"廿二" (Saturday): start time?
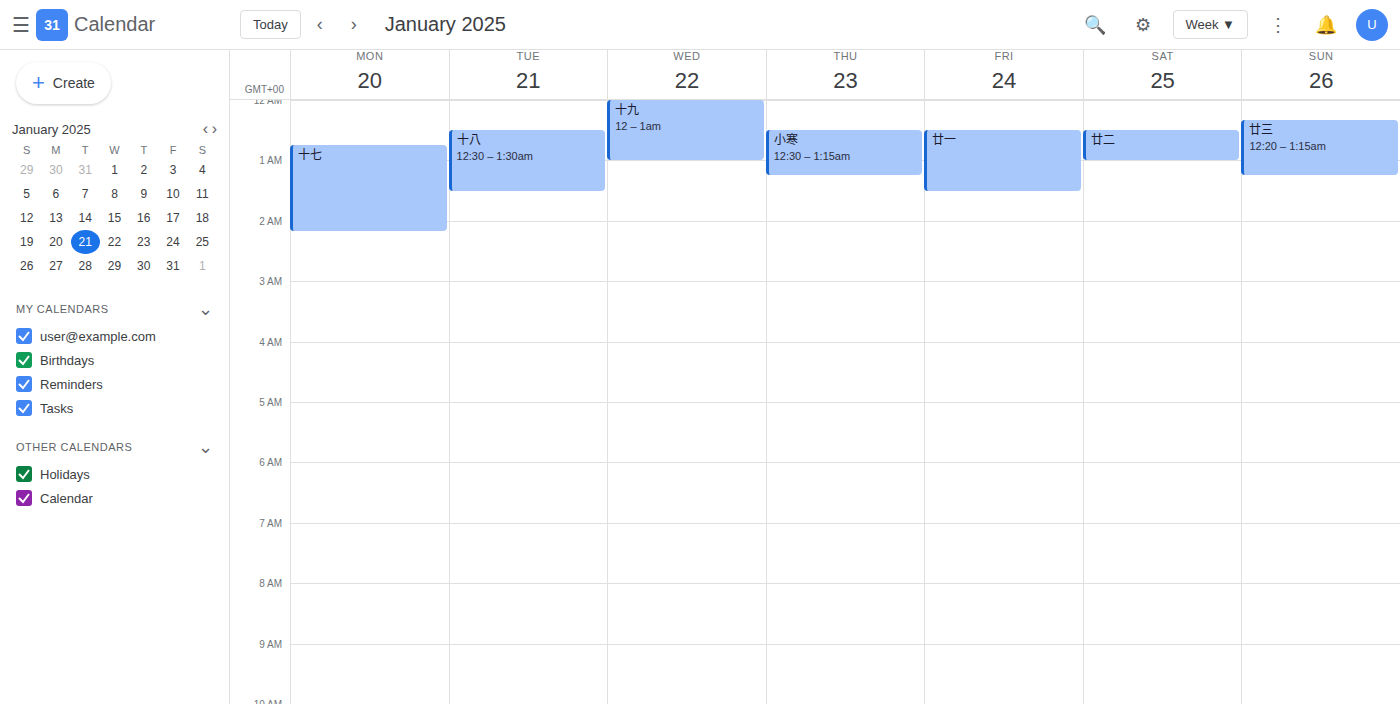
00:30